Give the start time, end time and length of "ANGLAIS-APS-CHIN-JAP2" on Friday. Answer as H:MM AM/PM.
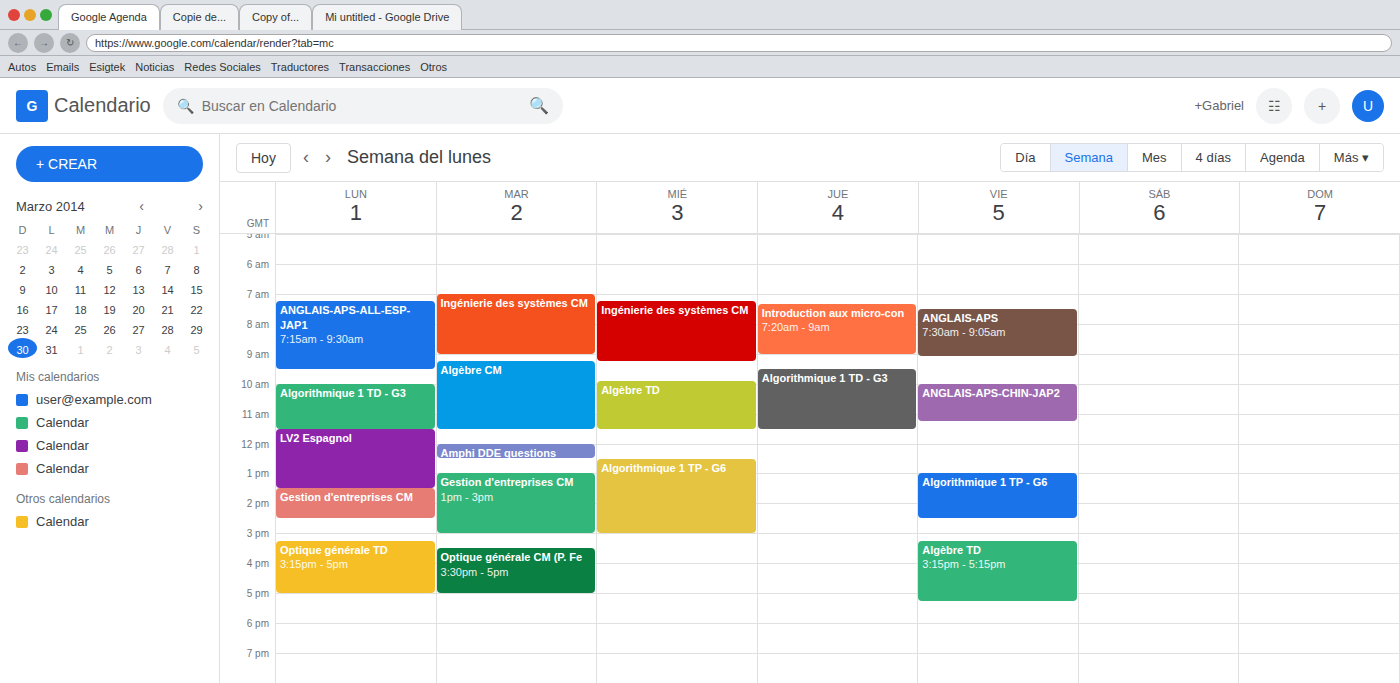
10:00 AM to 11:15 AM, 1 hour 15 minutes